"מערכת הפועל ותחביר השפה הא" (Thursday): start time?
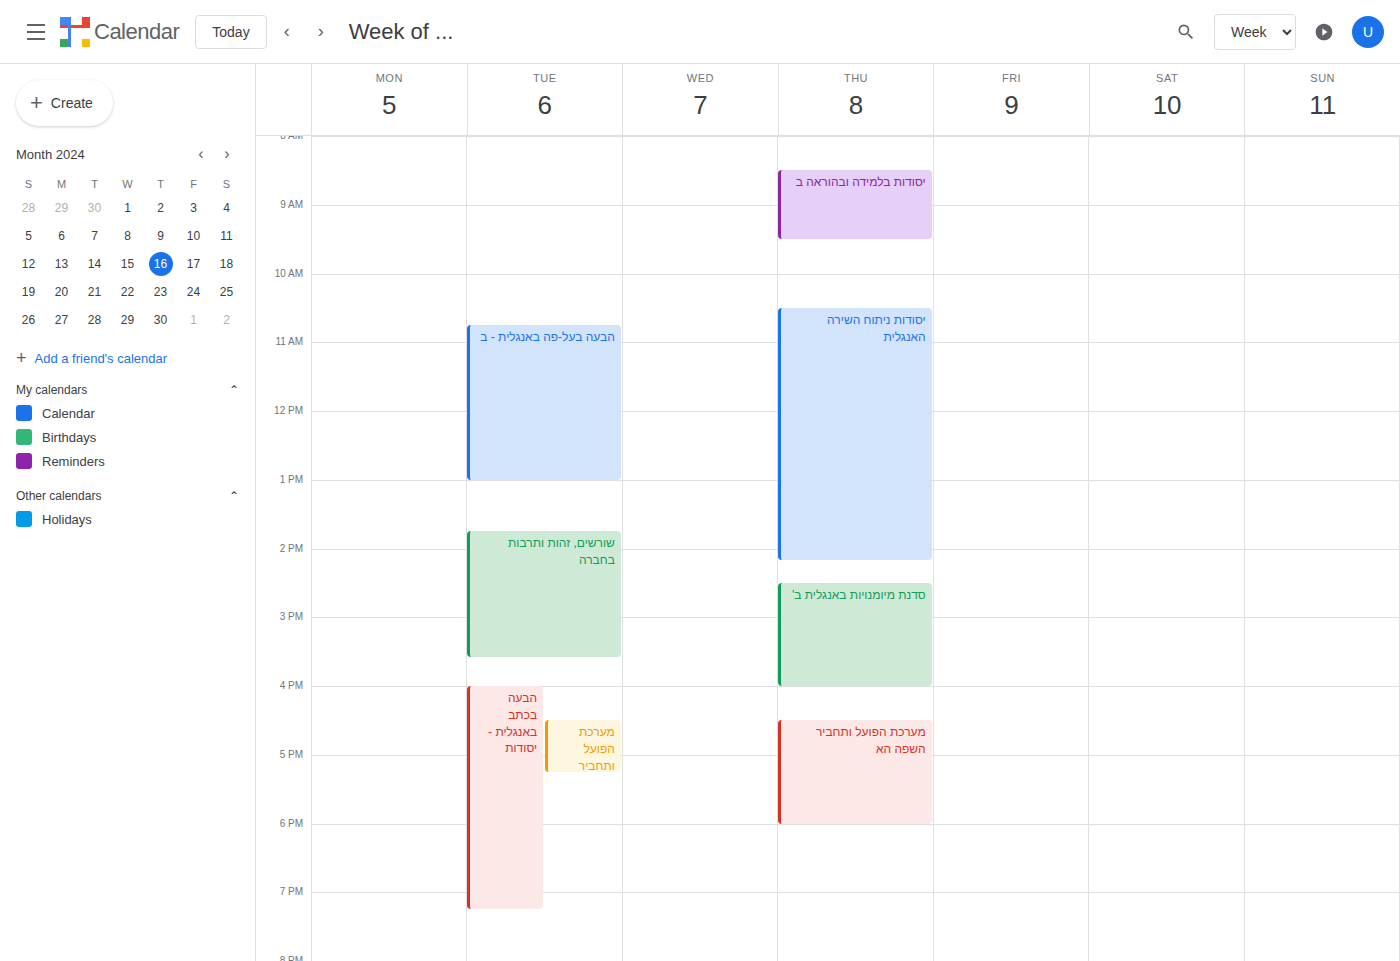
4:30 PM